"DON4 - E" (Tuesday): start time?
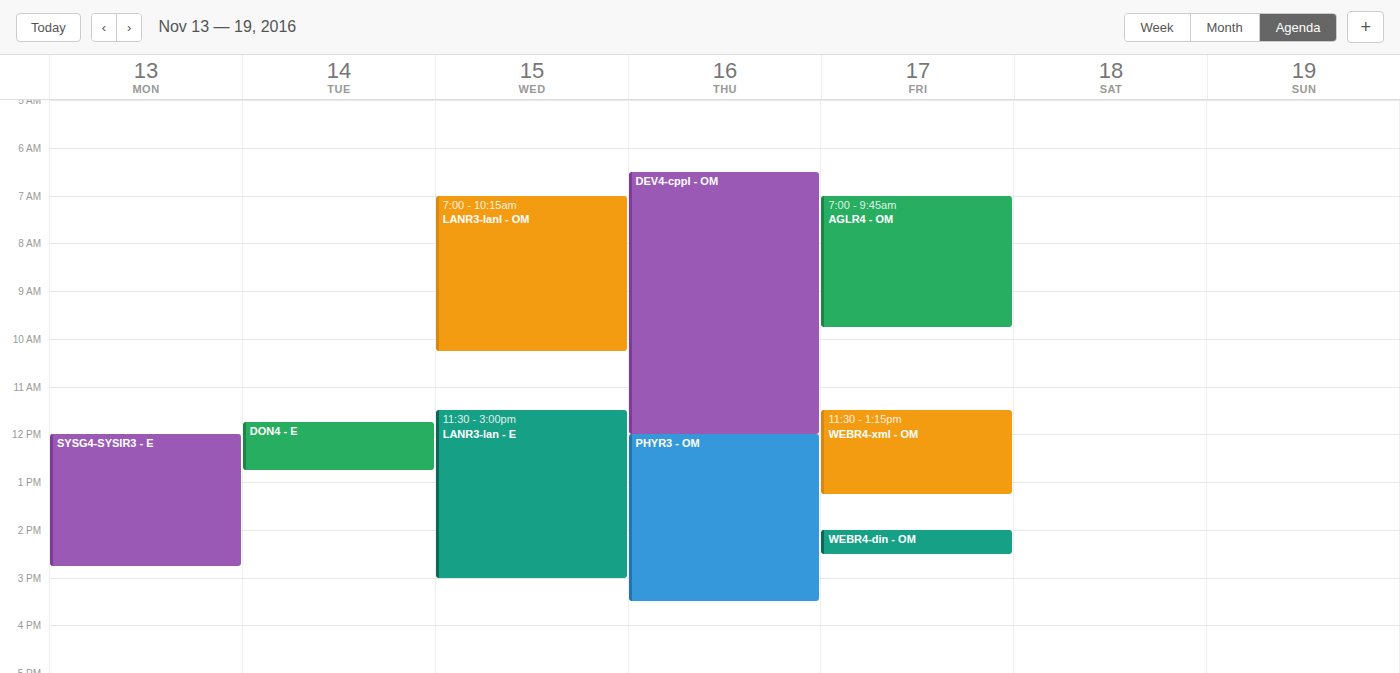
11:45 AM